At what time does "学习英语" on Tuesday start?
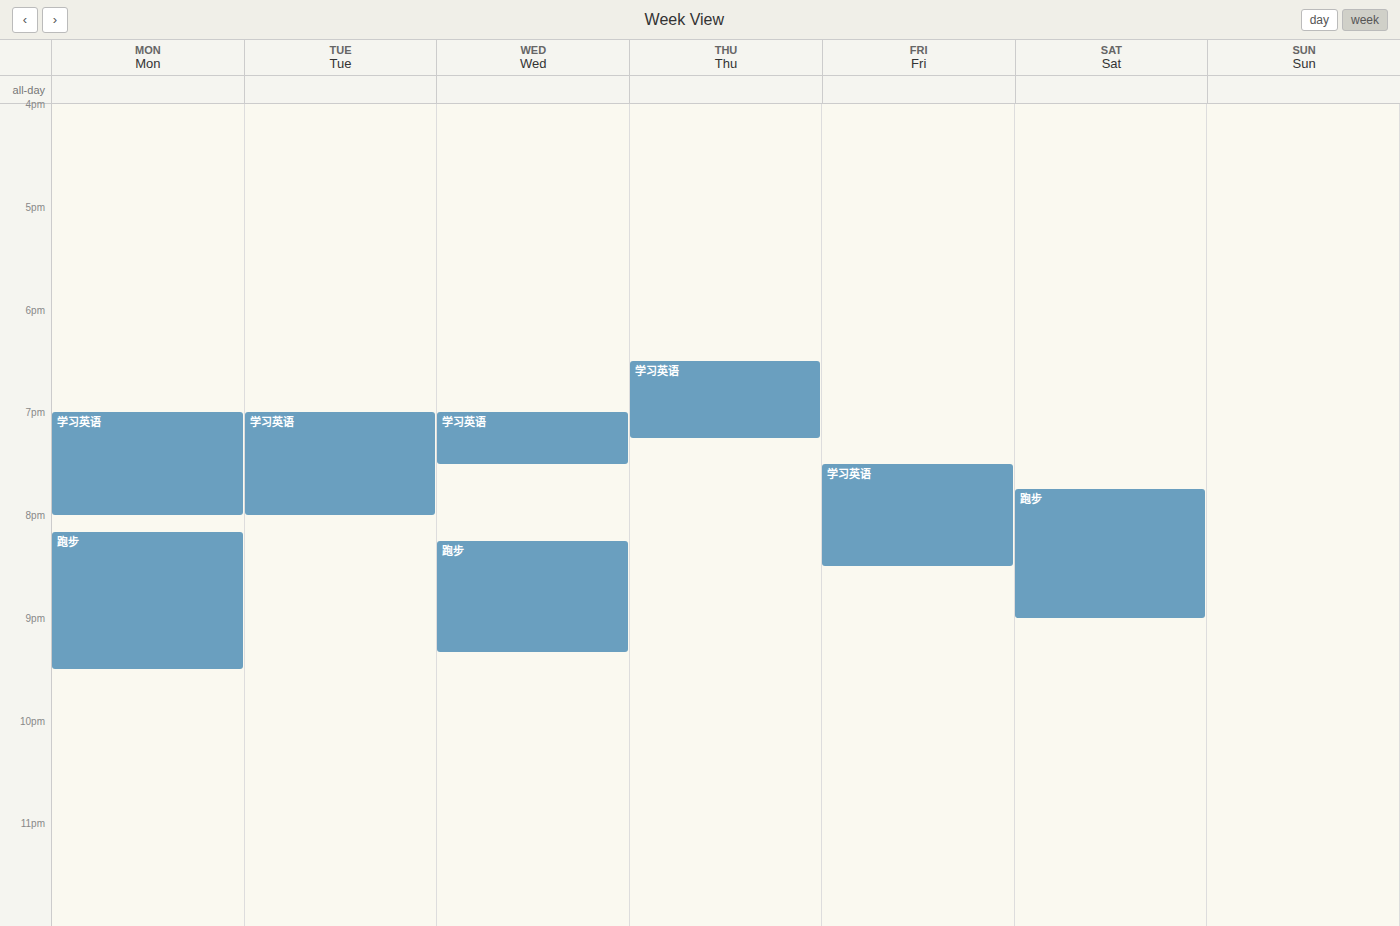
7:00 PM